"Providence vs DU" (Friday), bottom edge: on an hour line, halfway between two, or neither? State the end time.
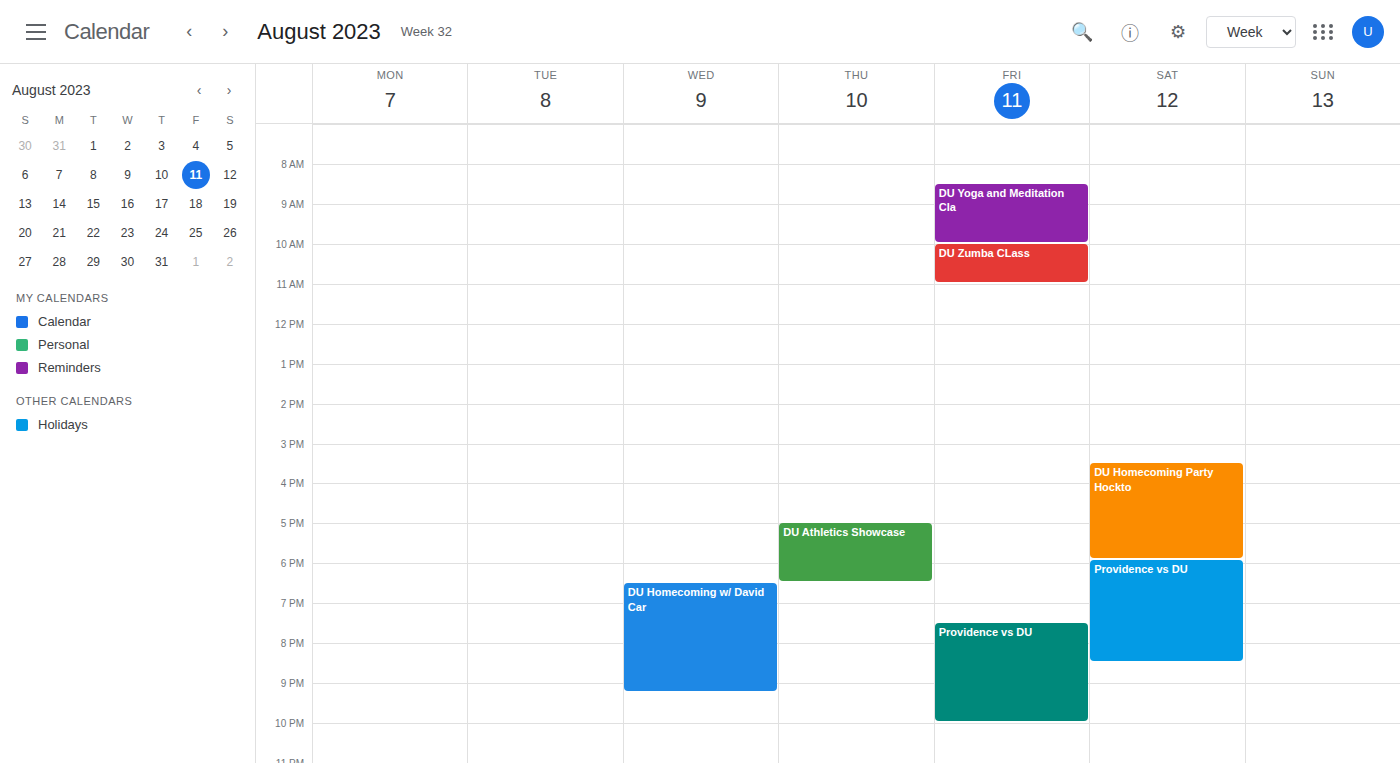
10:00 PM -- exactly on the 10 PM line.